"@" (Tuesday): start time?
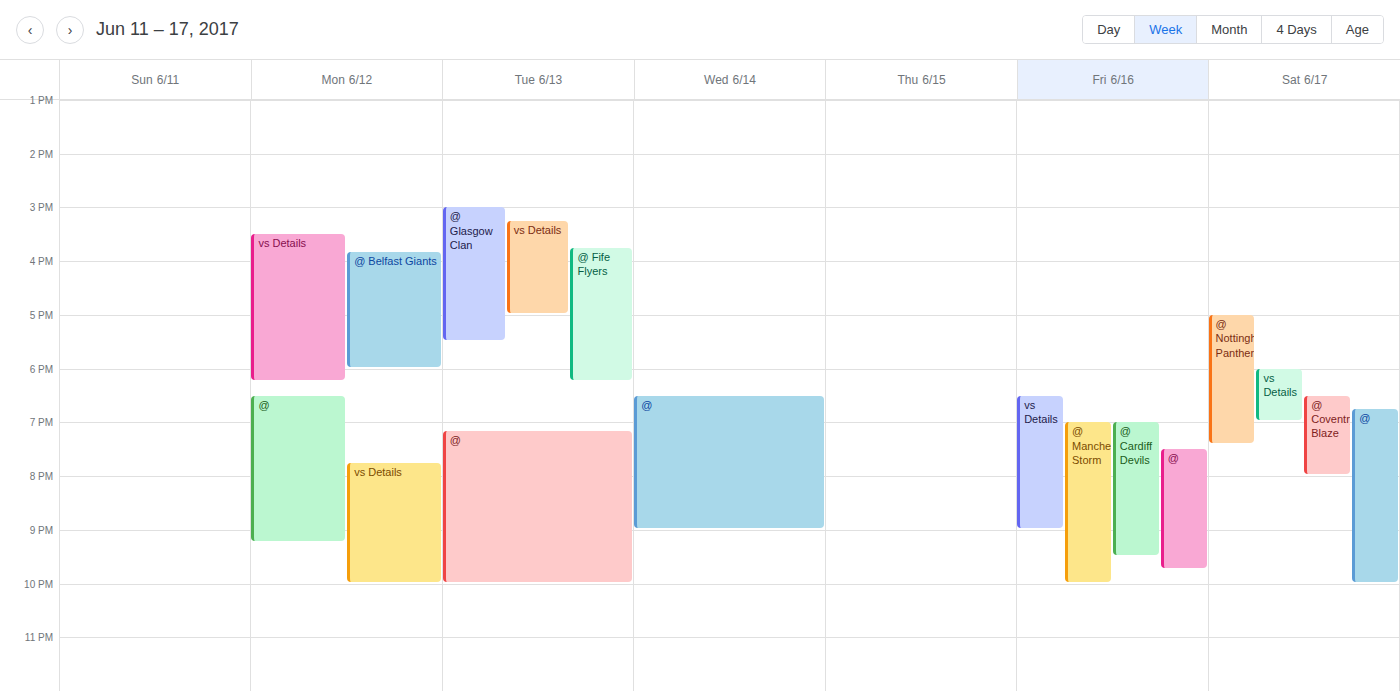
7:10 PM